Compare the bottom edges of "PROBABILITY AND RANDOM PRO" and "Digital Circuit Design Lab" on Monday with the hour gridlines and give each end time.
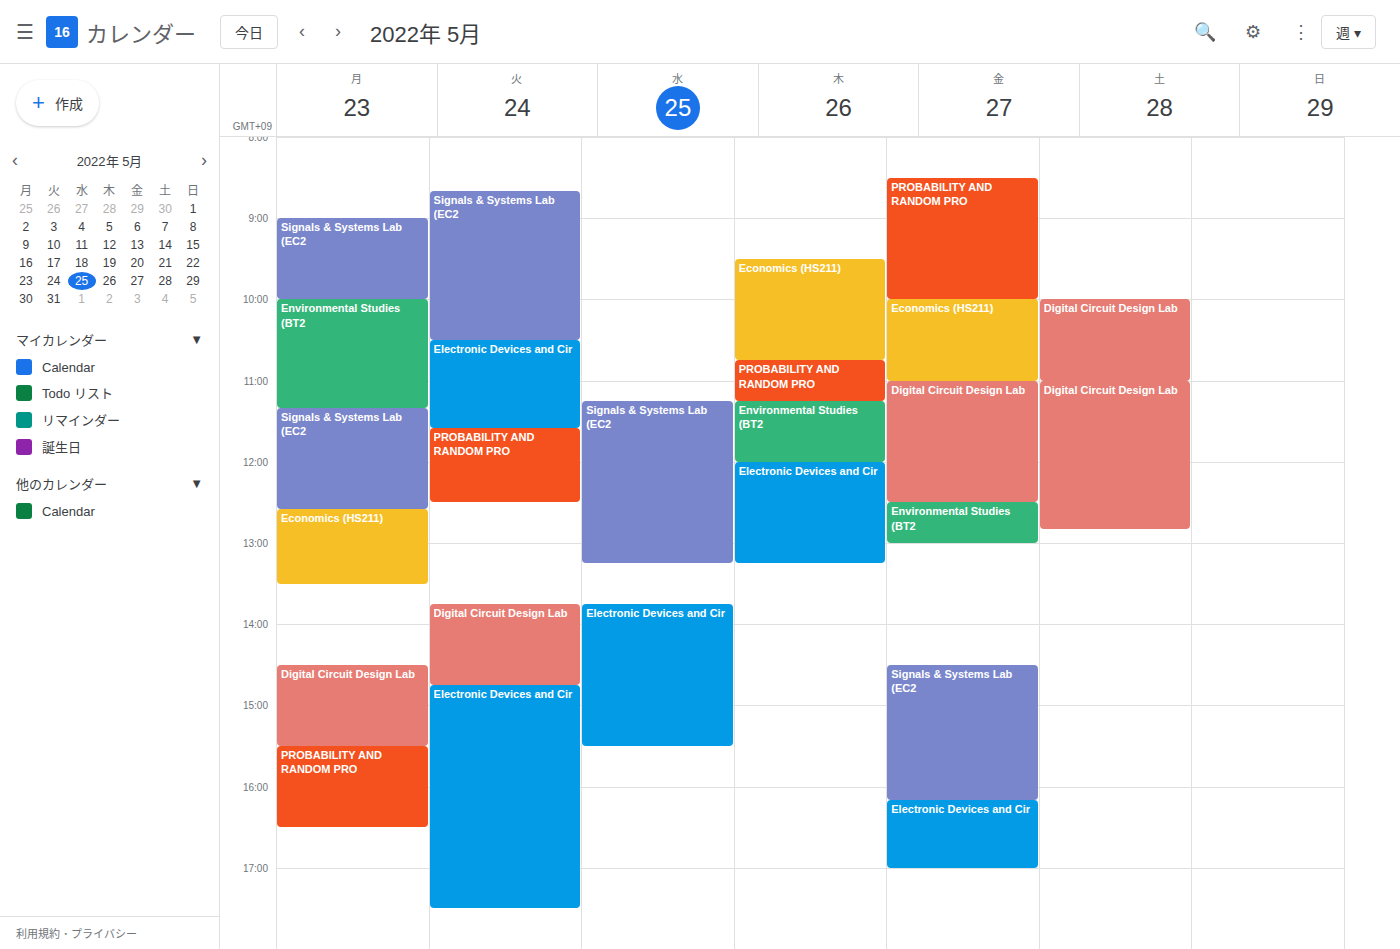
"PROBABILITY AND RANDOM PRO": 4:30 PM, halfway between the 4 PM and 5 PM lines. "Digital Circuit Design Lab": 3:30 PM, halfway between the 3 PM and 4 PM lines.